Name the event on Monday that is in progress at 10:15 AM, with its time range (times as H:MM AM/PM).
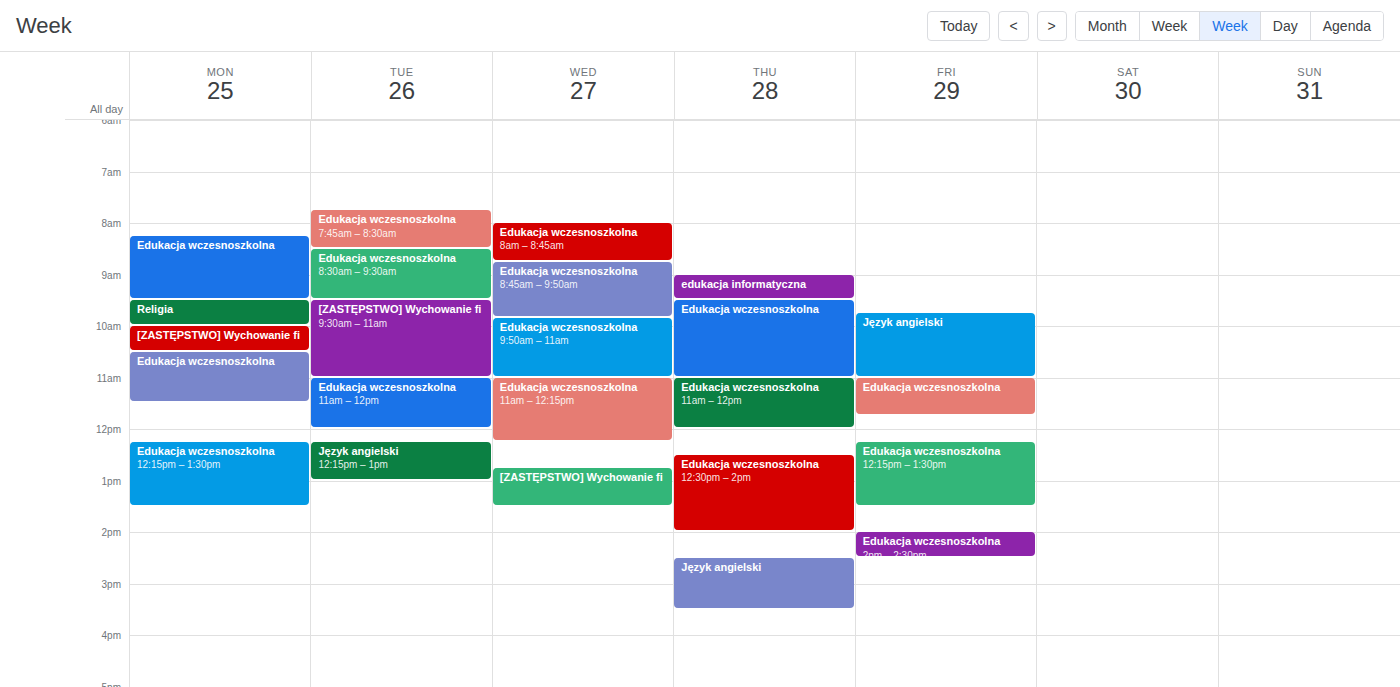
"[ZASTĘPSTWO] Wychowanie fi", 10:00 AM to 10:30 AM